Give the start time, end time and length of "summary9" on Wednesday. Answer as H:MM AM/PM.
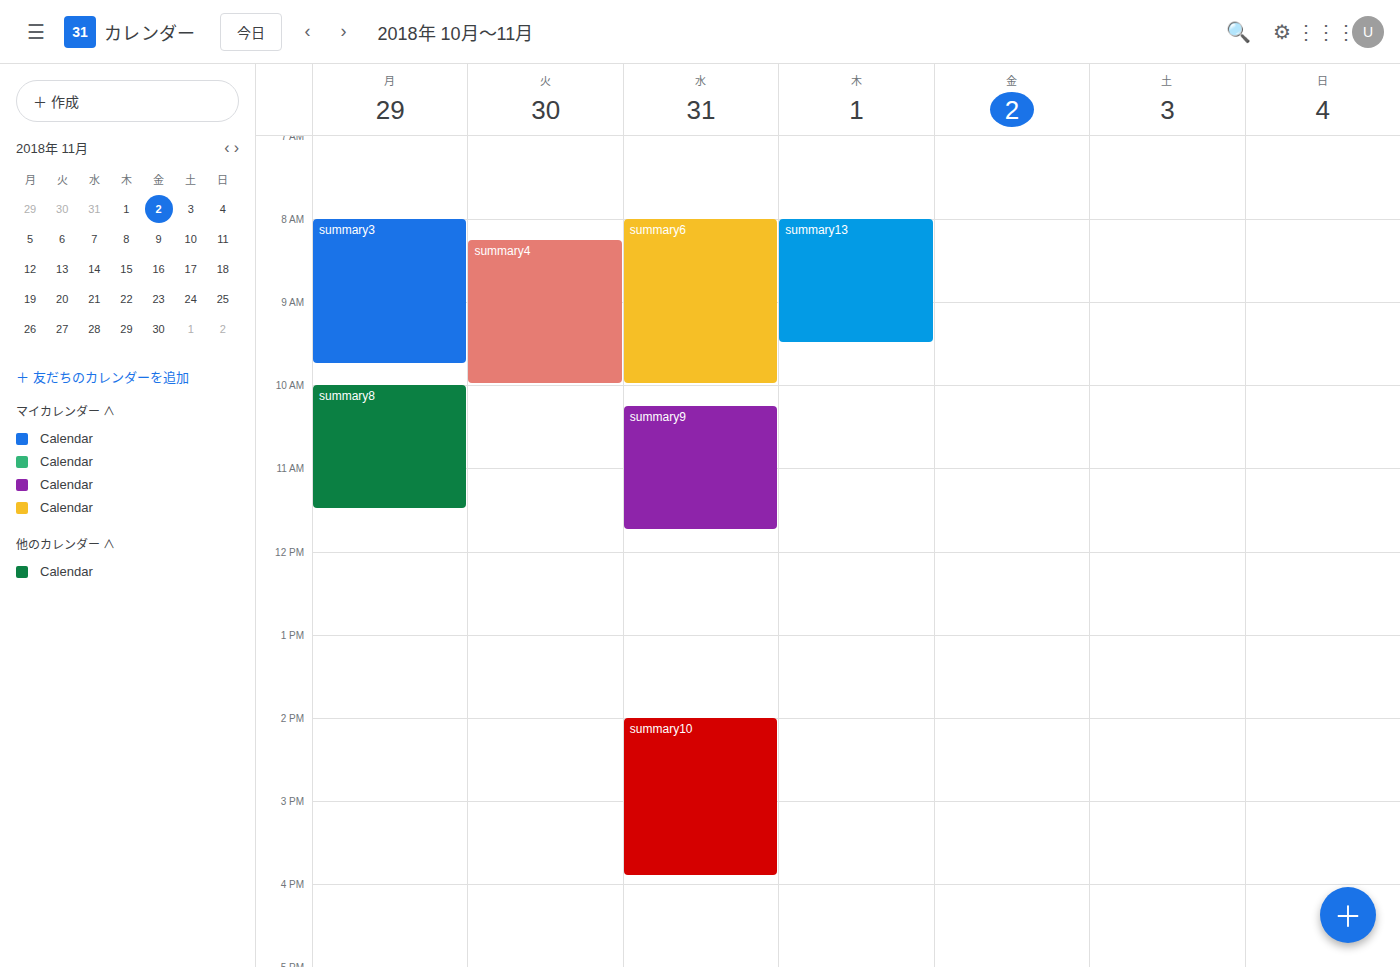
10:15 AM to 11:45 AM, 1 hour 30 minutes